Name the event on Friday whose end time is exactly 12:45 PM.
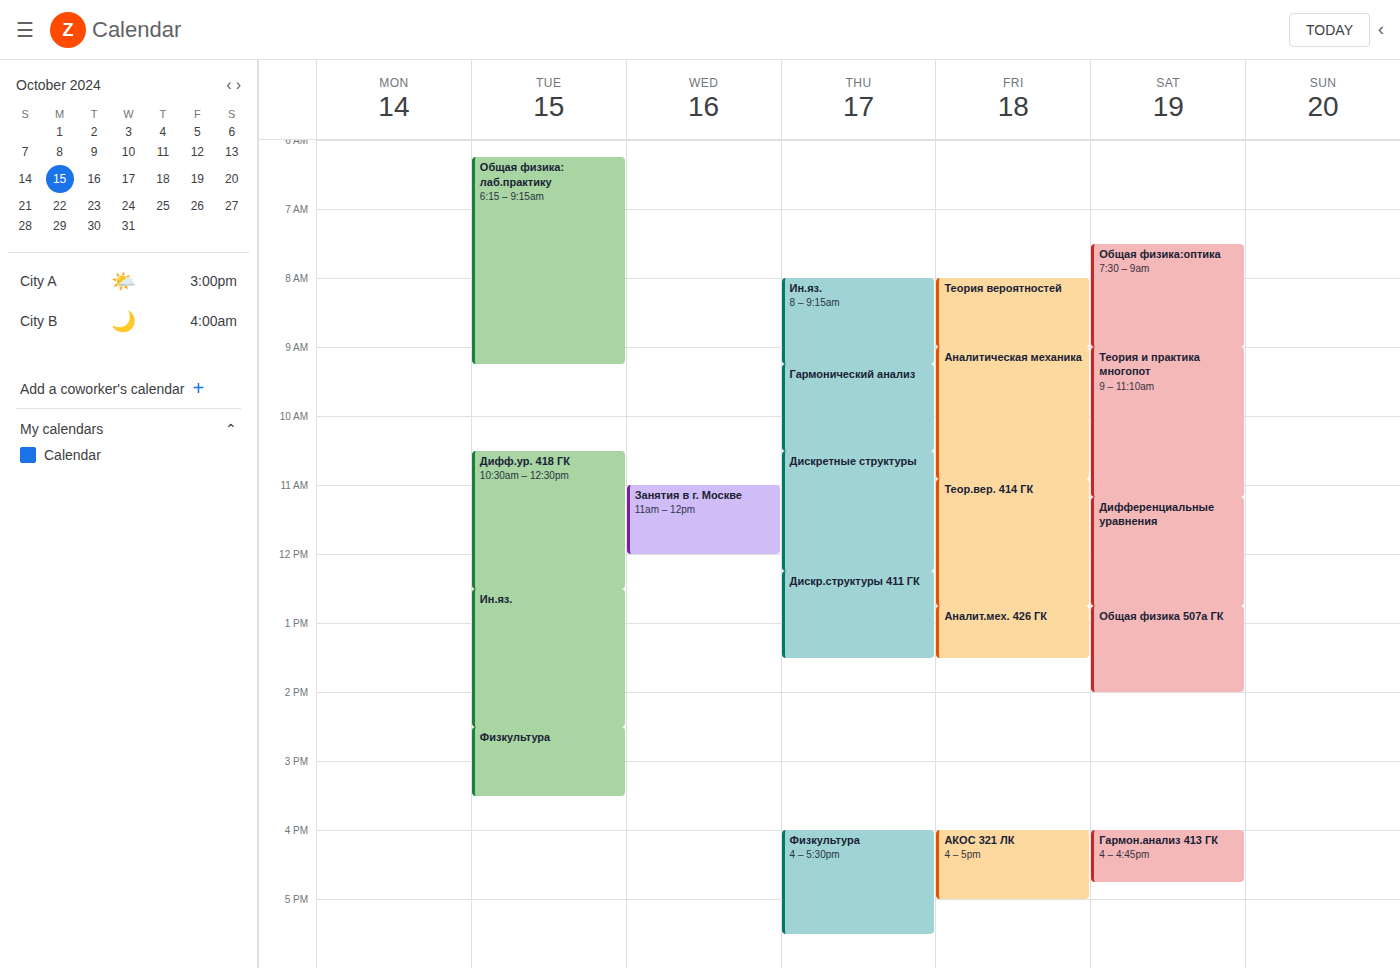
"Теор.вер. 414 ГК"